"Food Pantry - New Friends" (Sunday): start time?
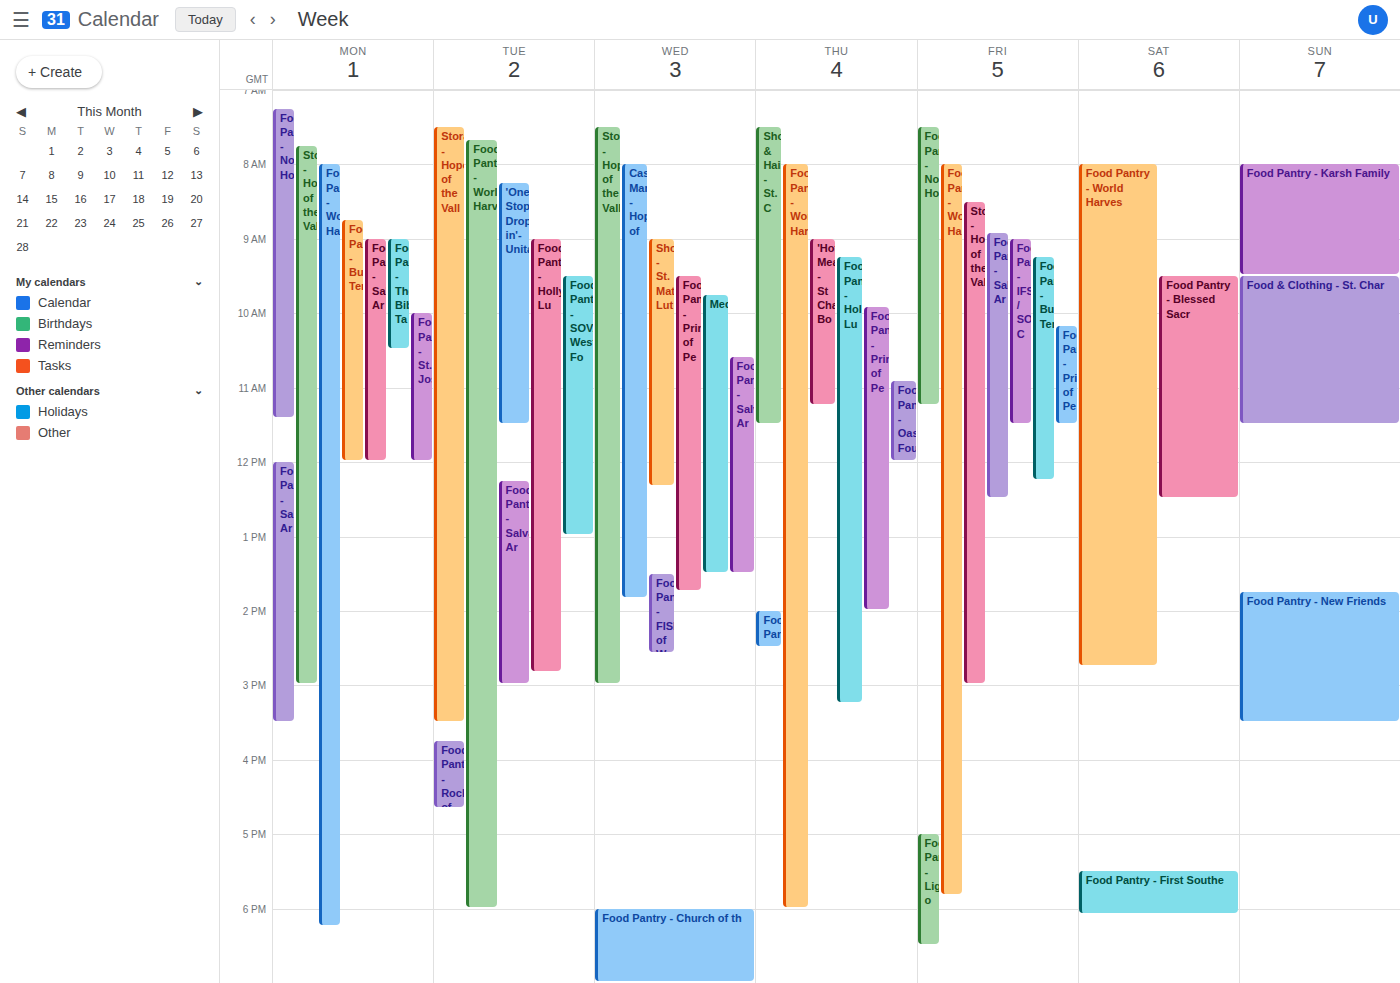
13:45